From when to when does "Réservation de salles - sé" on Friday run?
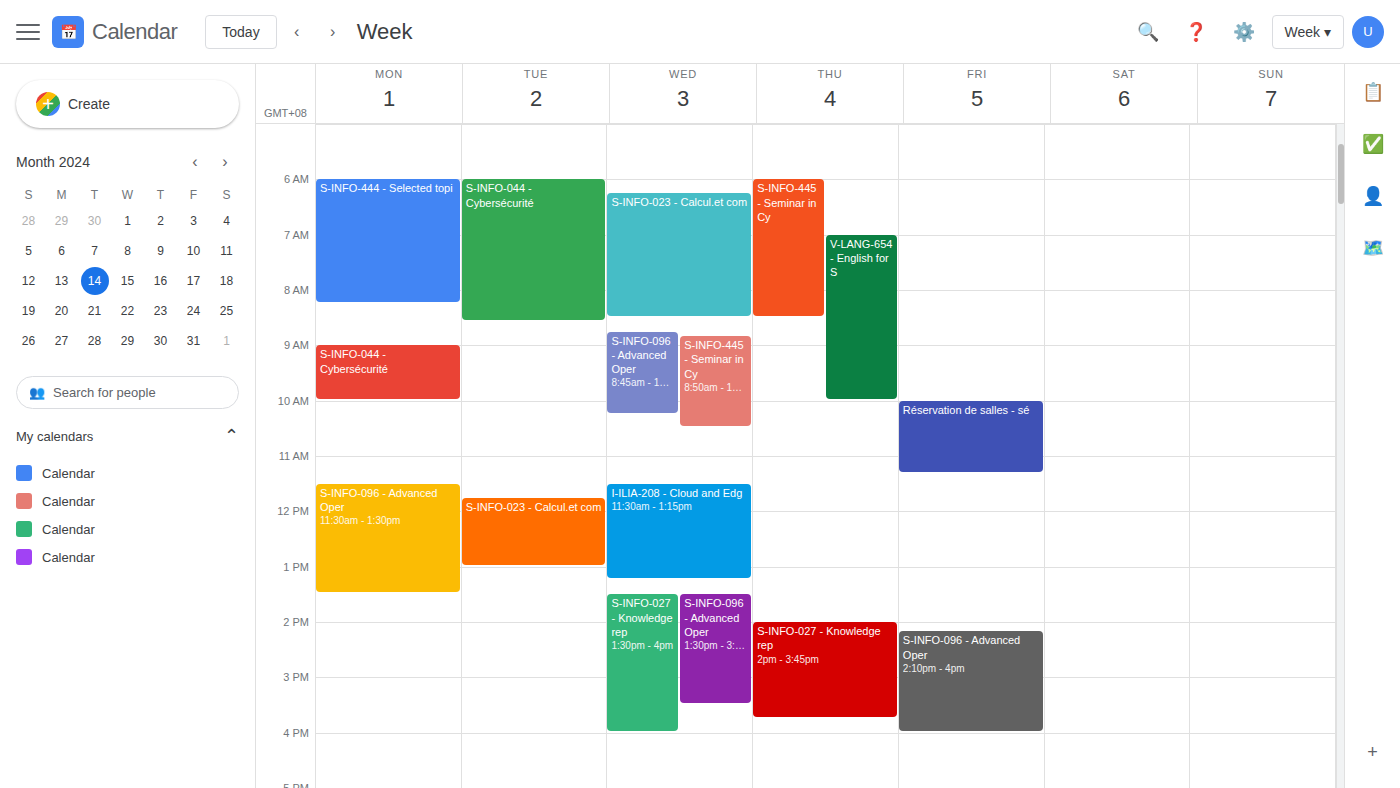
10:00 AM to 11:20 AM